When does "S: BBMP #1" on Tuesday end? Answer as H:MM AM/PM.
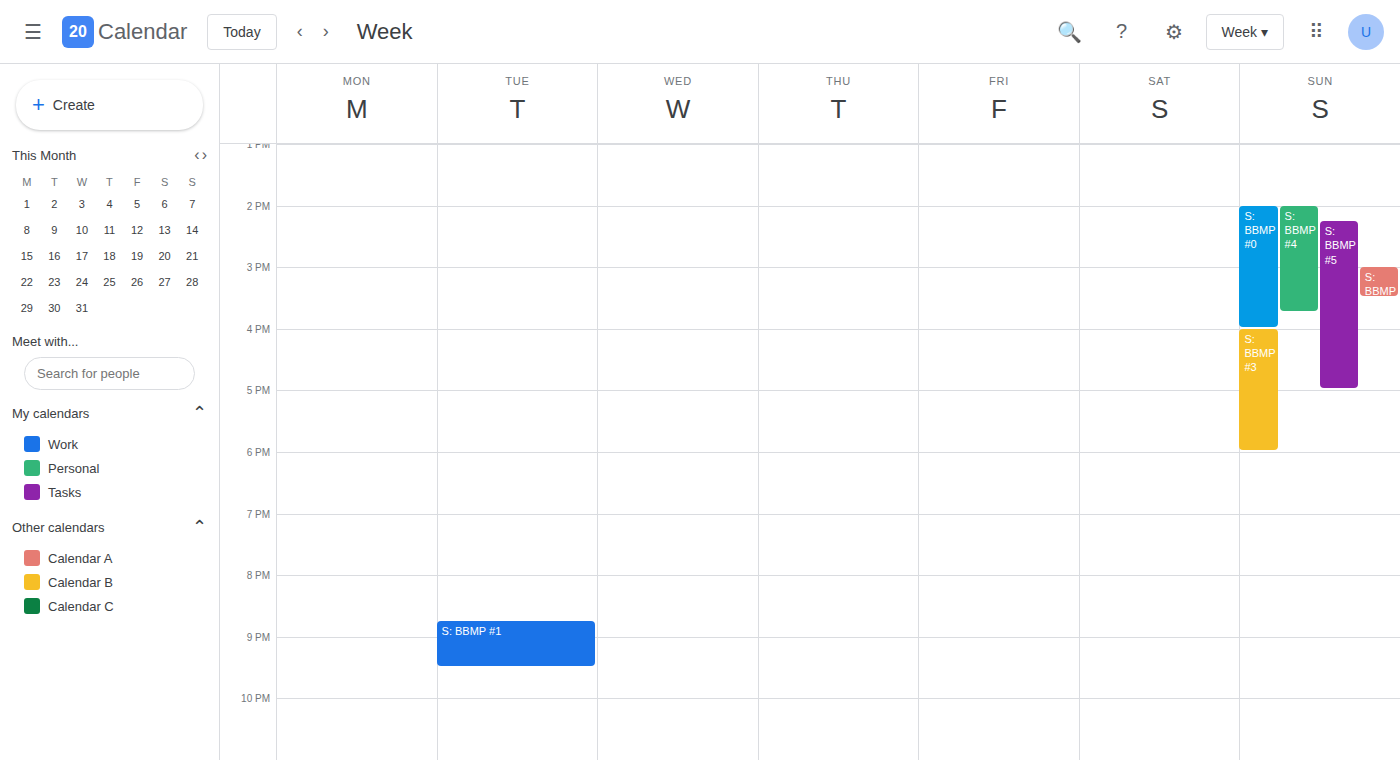
9:30 PM